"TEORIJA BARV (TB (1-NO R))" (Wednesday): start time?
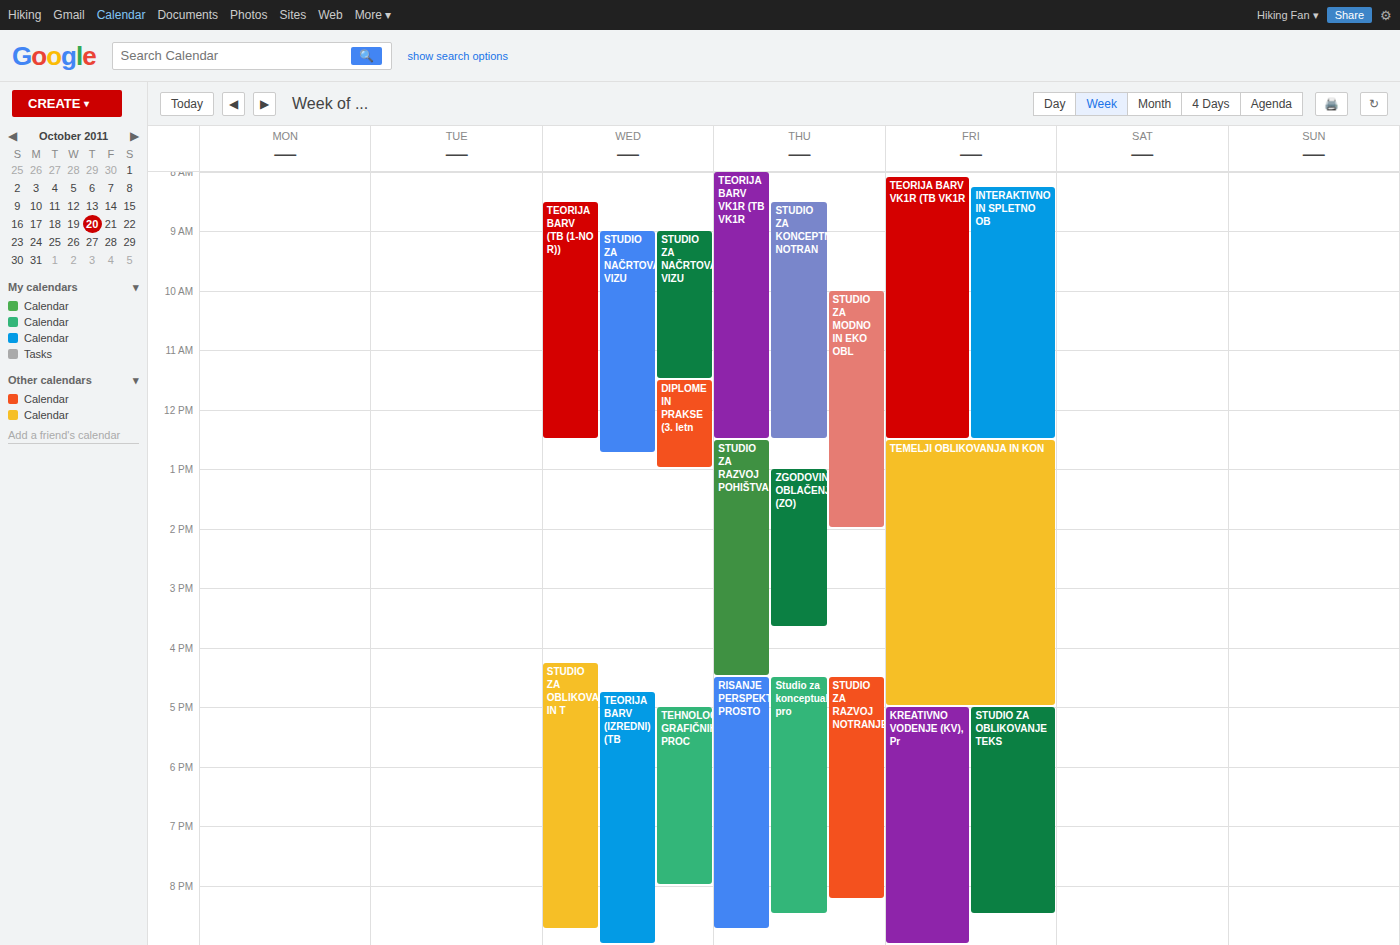
8:30 AM